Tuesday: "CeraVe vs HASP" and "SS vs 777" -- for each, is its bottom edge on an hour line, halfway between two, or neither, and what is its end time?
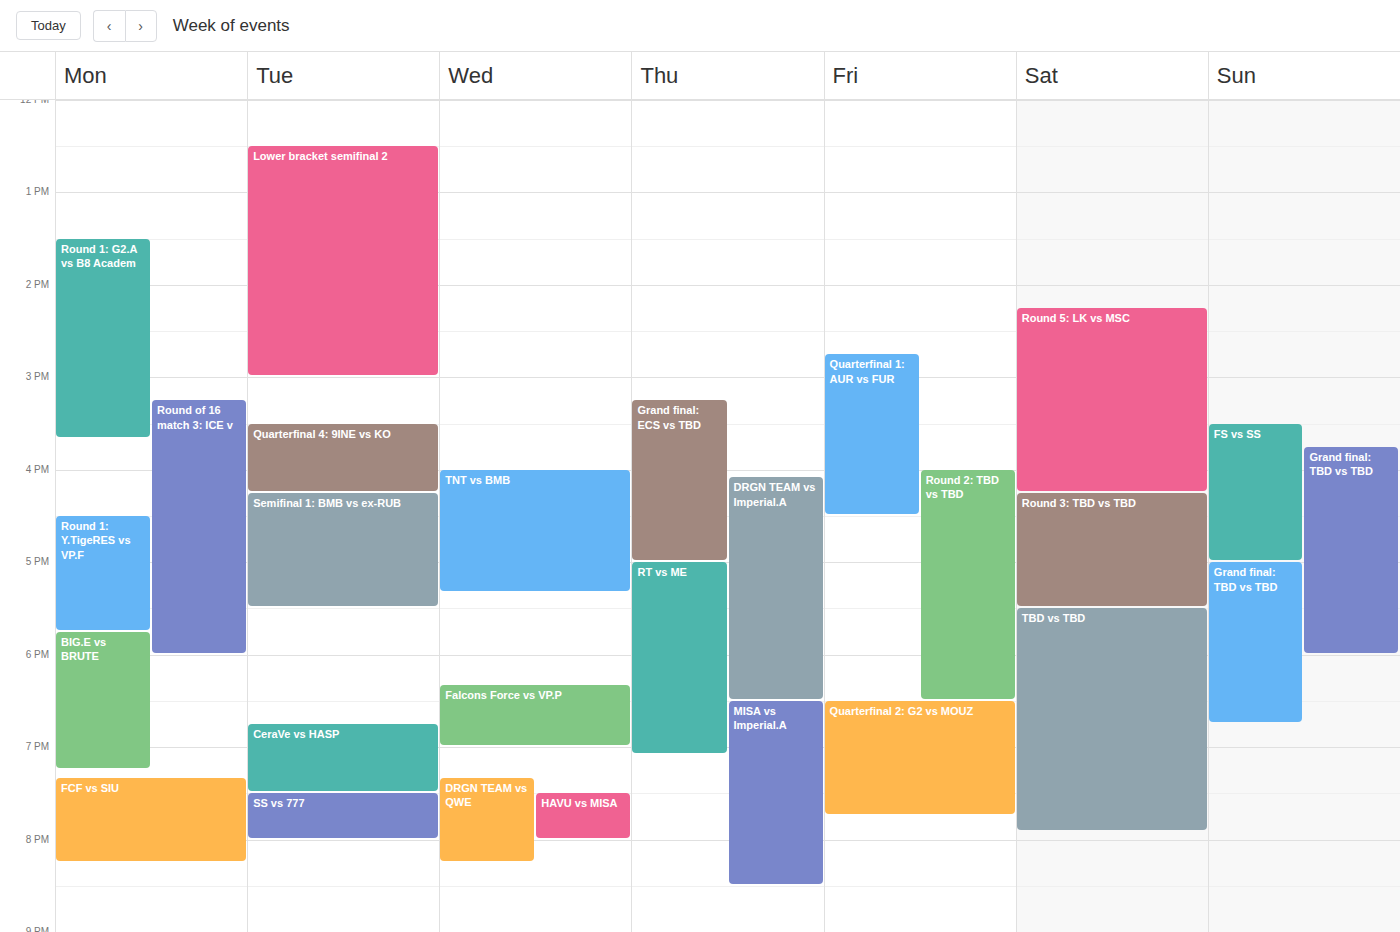
"CeraVe vs HASP": 7:30 PM, halfway between the 7 PM and 8 PM lines. "SS vs 777": 8:00 PM, exactly on the 8 PM line.